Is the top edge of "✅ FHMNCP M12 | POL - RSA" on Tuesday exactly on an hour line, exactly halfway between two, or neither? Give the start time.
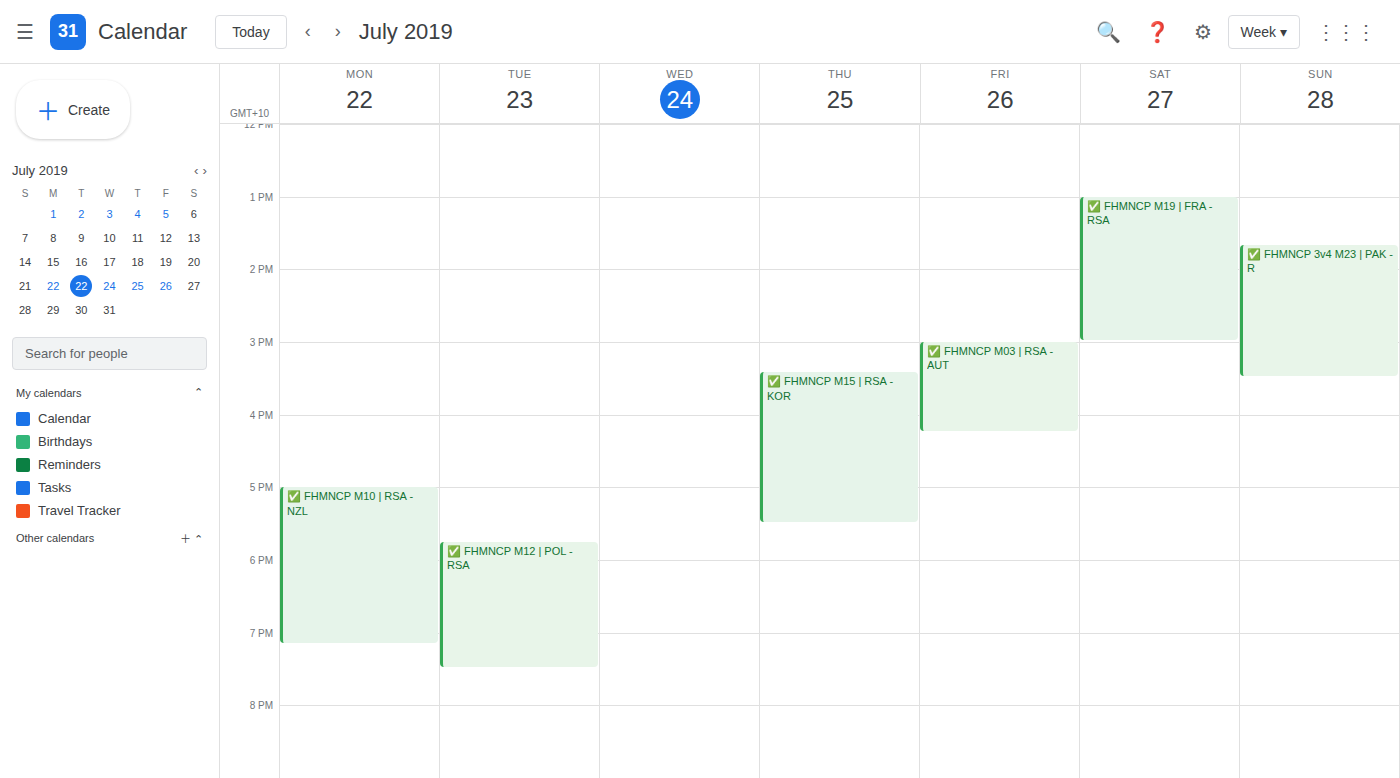
5:45 PM -- neither: three quarters of the way from the 5 PM line to the 6 PM line.